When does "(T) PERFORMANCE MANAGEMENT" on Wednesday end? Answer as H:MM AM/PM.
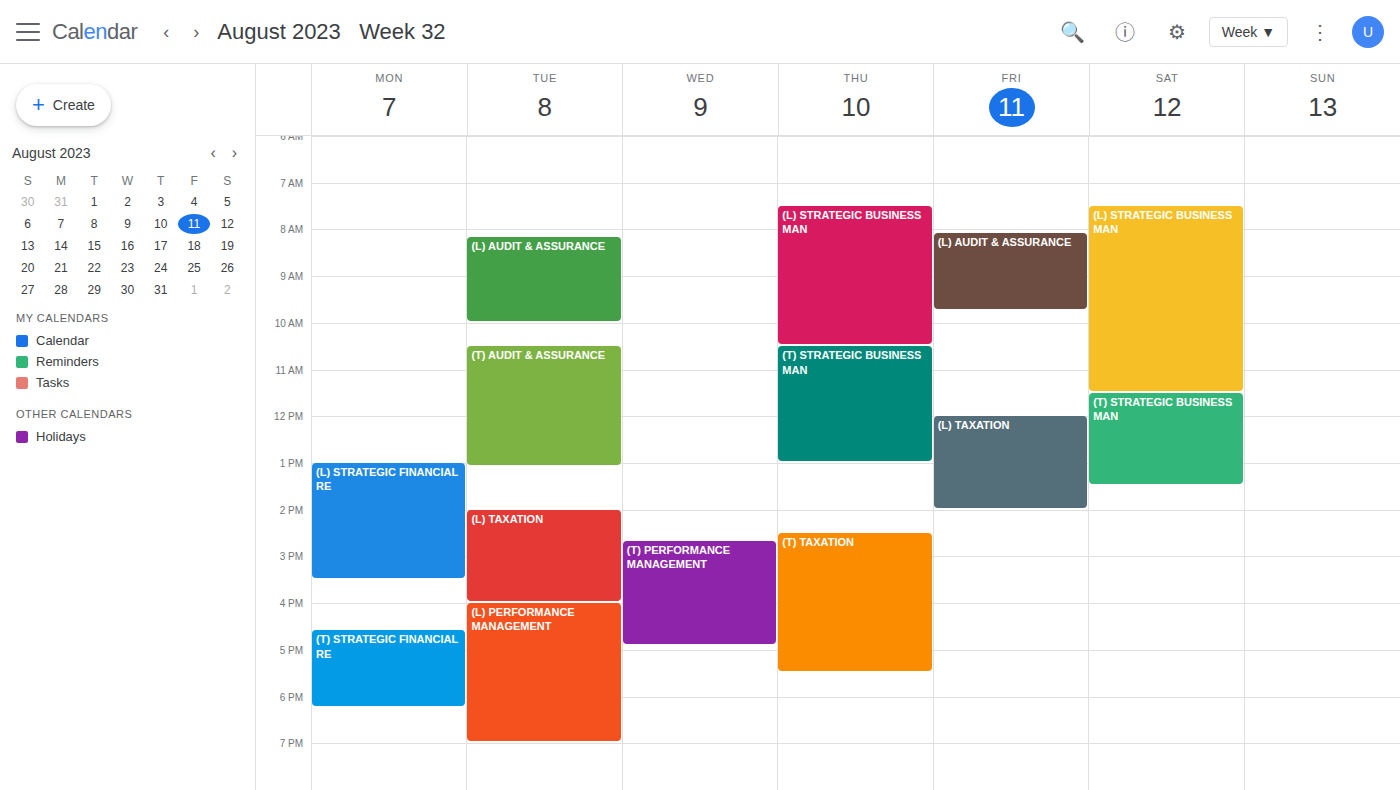
4:55 PM